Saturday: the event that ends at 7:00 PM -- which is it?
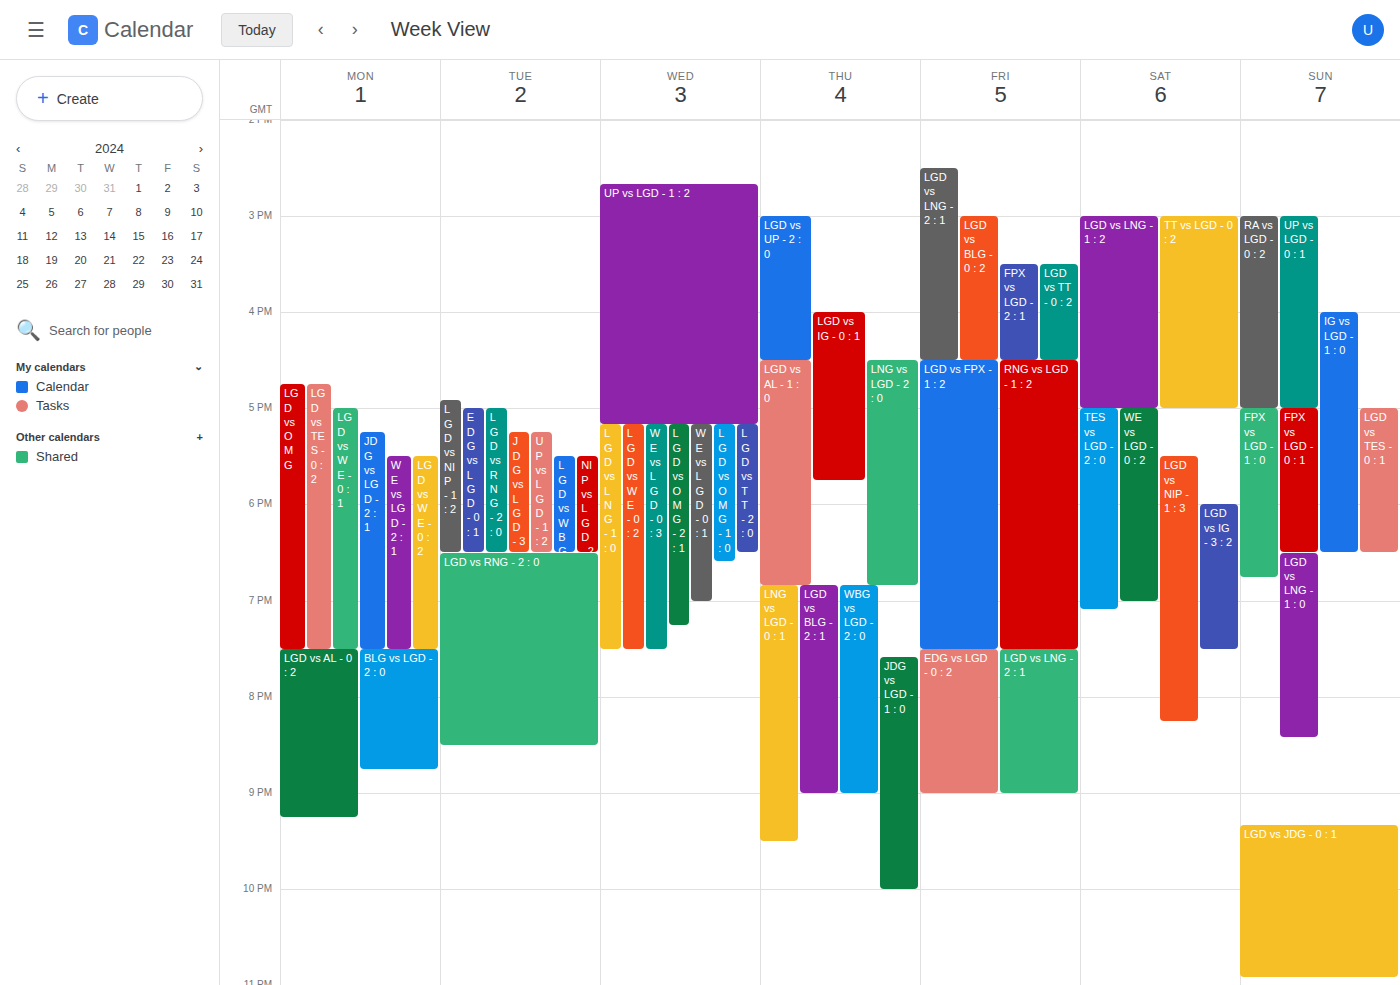
"WE vs LGD - 0 : 2"